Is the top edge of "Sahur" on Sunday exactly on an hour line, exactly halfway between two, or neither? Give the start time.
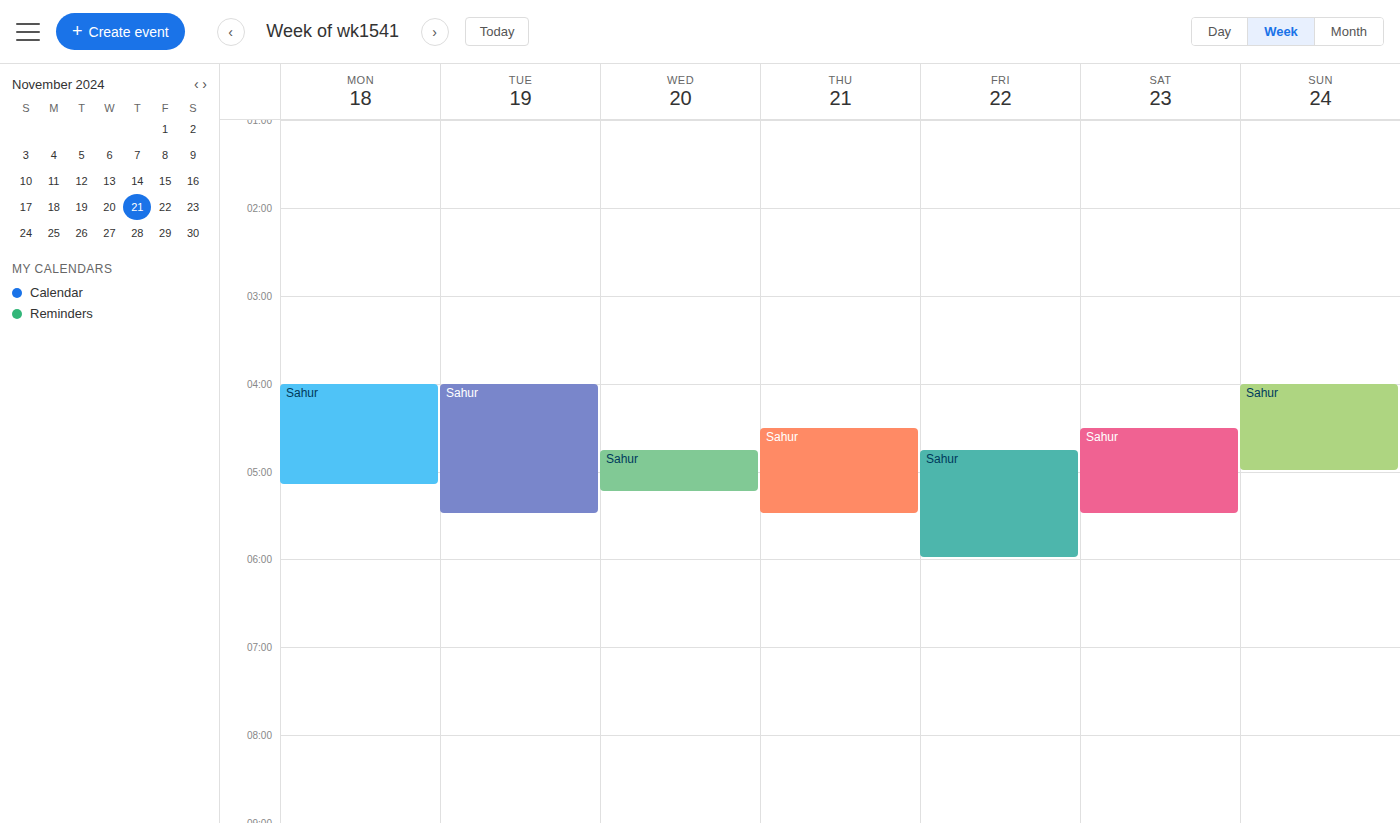
4:00 AM -- exactly on the 4 AM line.